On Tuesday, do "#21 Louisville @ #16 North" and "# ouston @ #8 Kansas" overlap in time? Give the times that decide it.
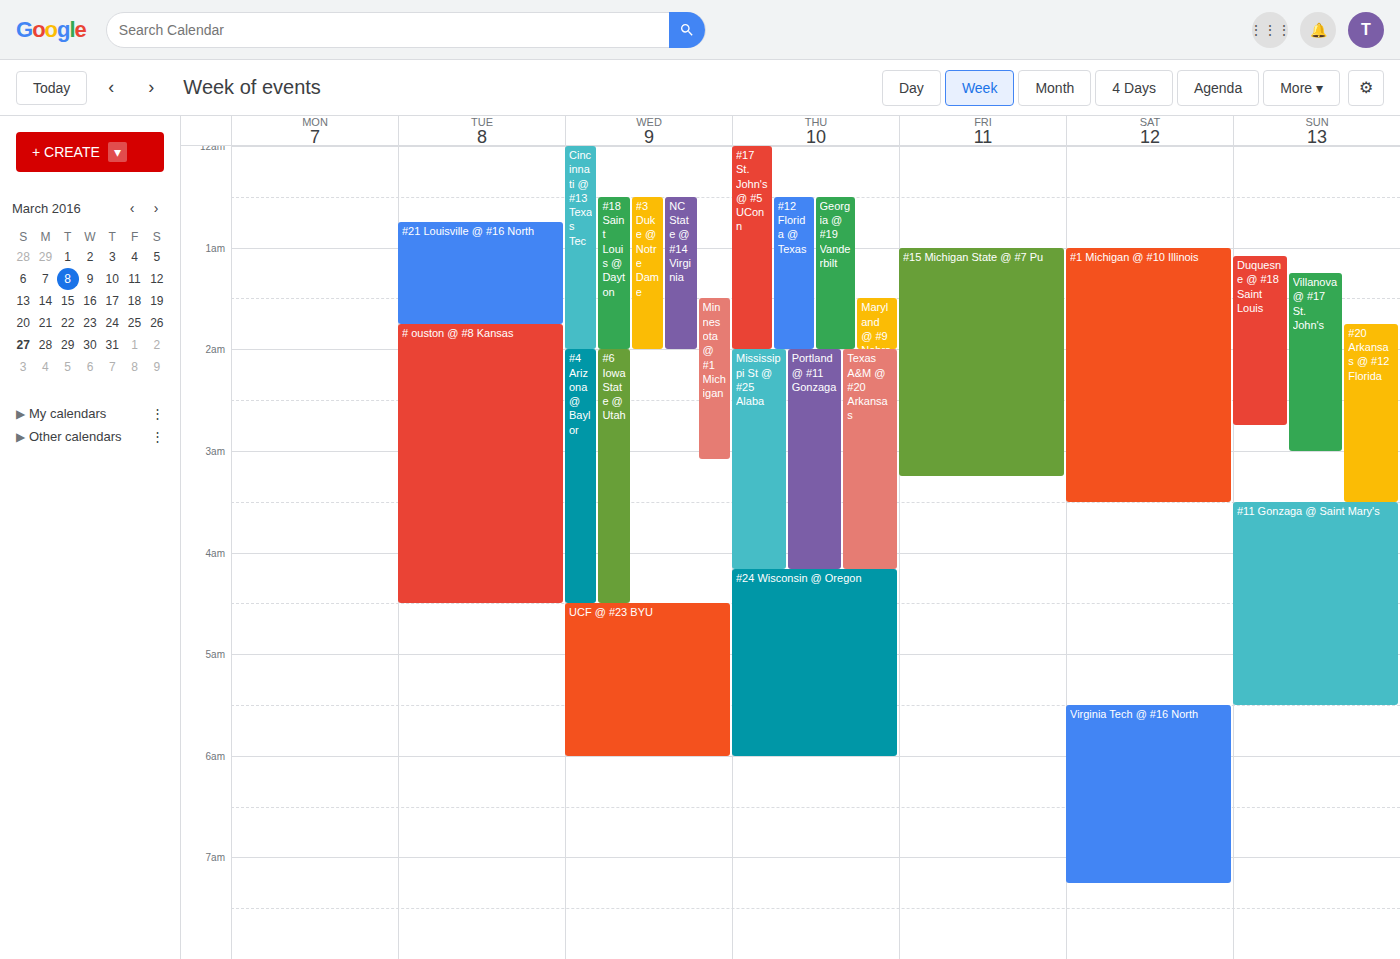
"#21 Louisville @ #16 North" ends at 1:45 AM, exactly when "# ouston @ #8 Kansas" starts -- they touch but do not overlap.